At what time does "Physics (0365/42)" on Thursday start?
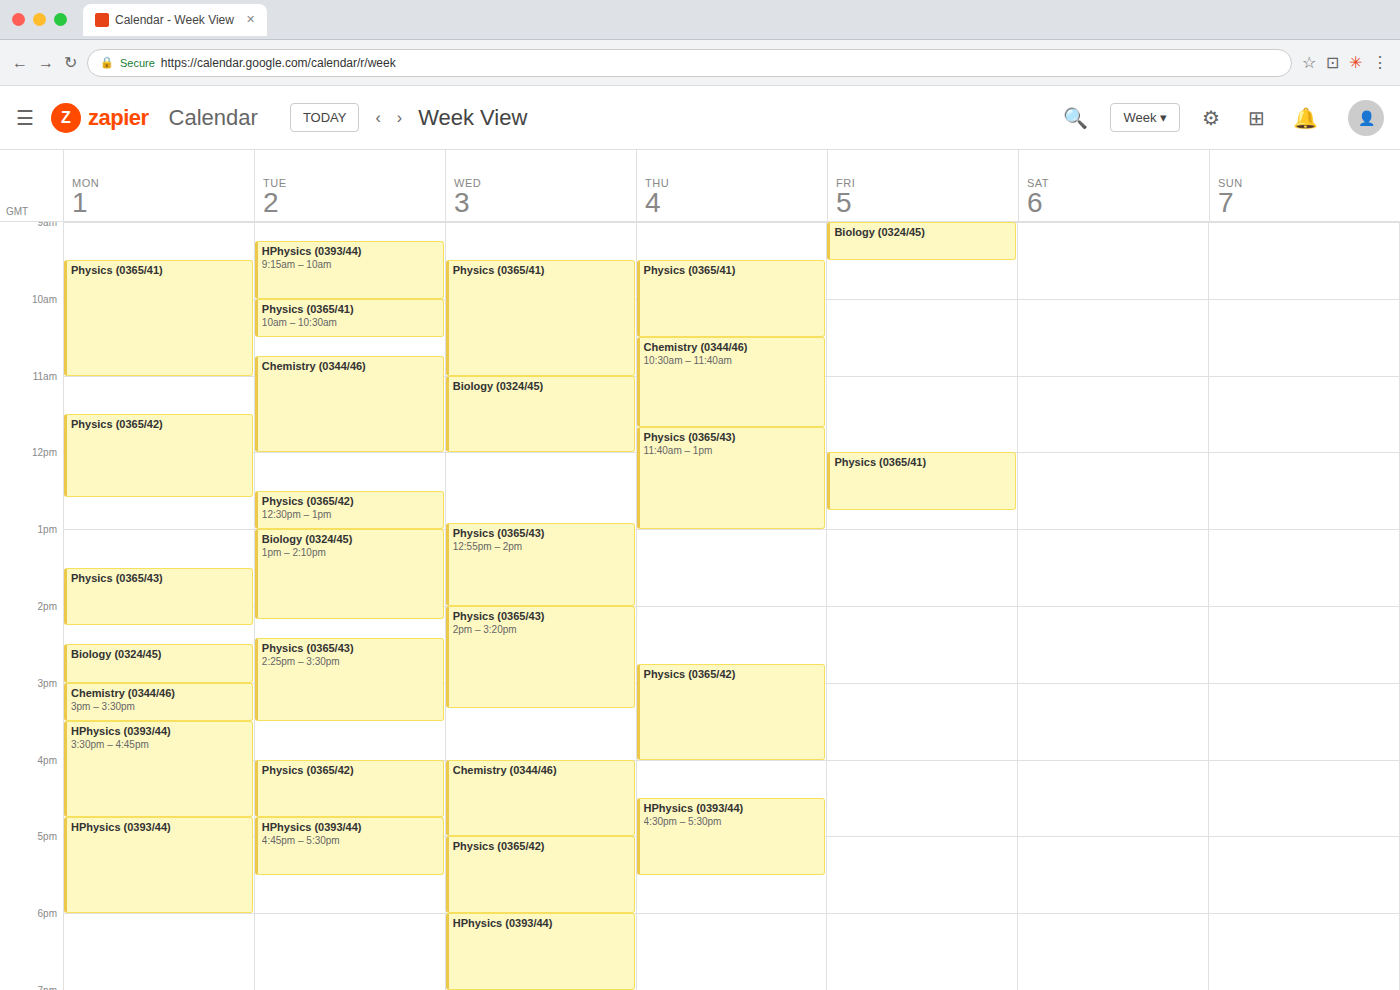
2:45 PM